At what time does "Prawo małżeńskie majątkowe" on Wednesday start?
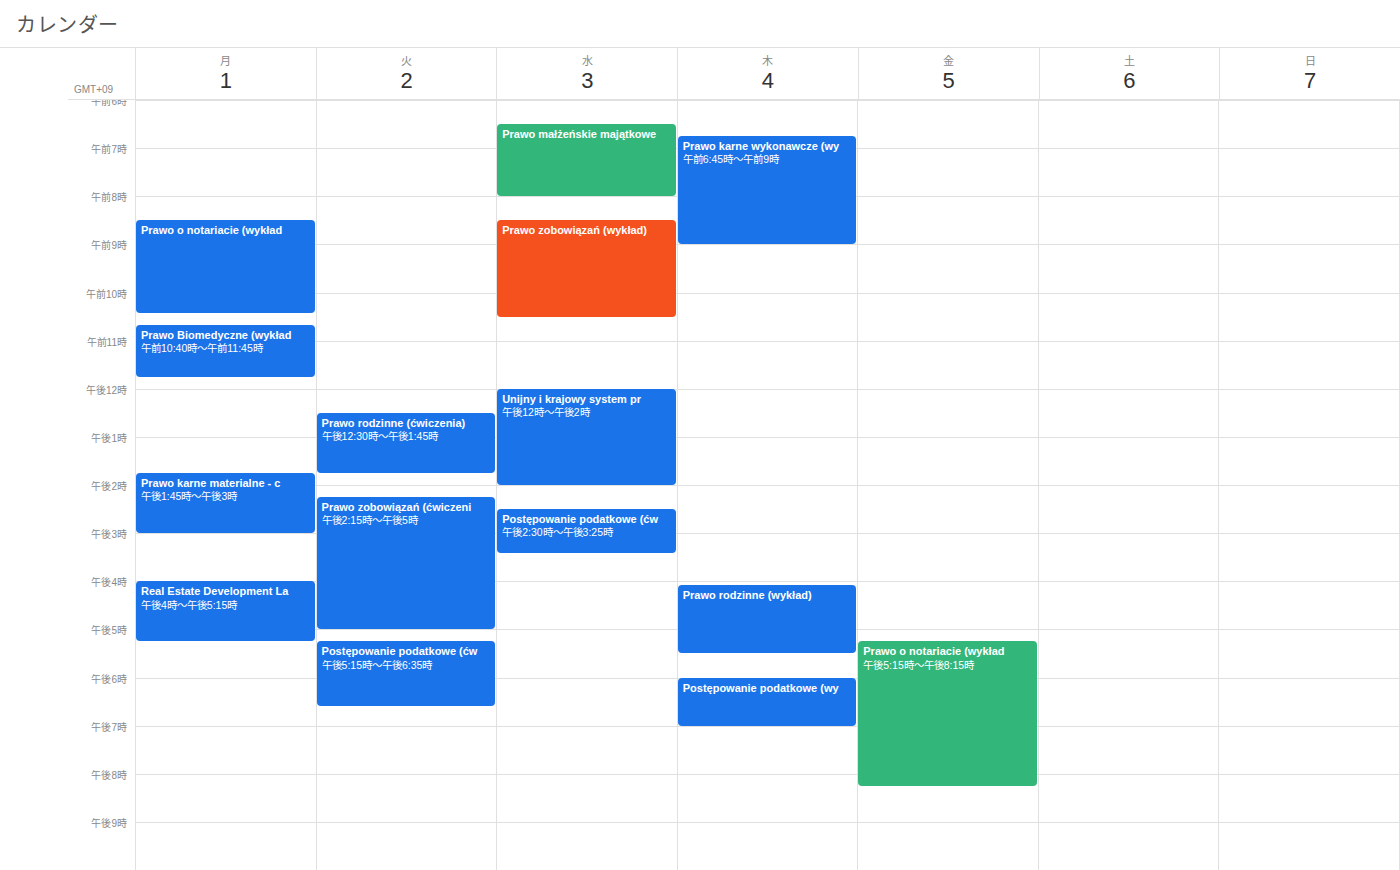
6:30 AM